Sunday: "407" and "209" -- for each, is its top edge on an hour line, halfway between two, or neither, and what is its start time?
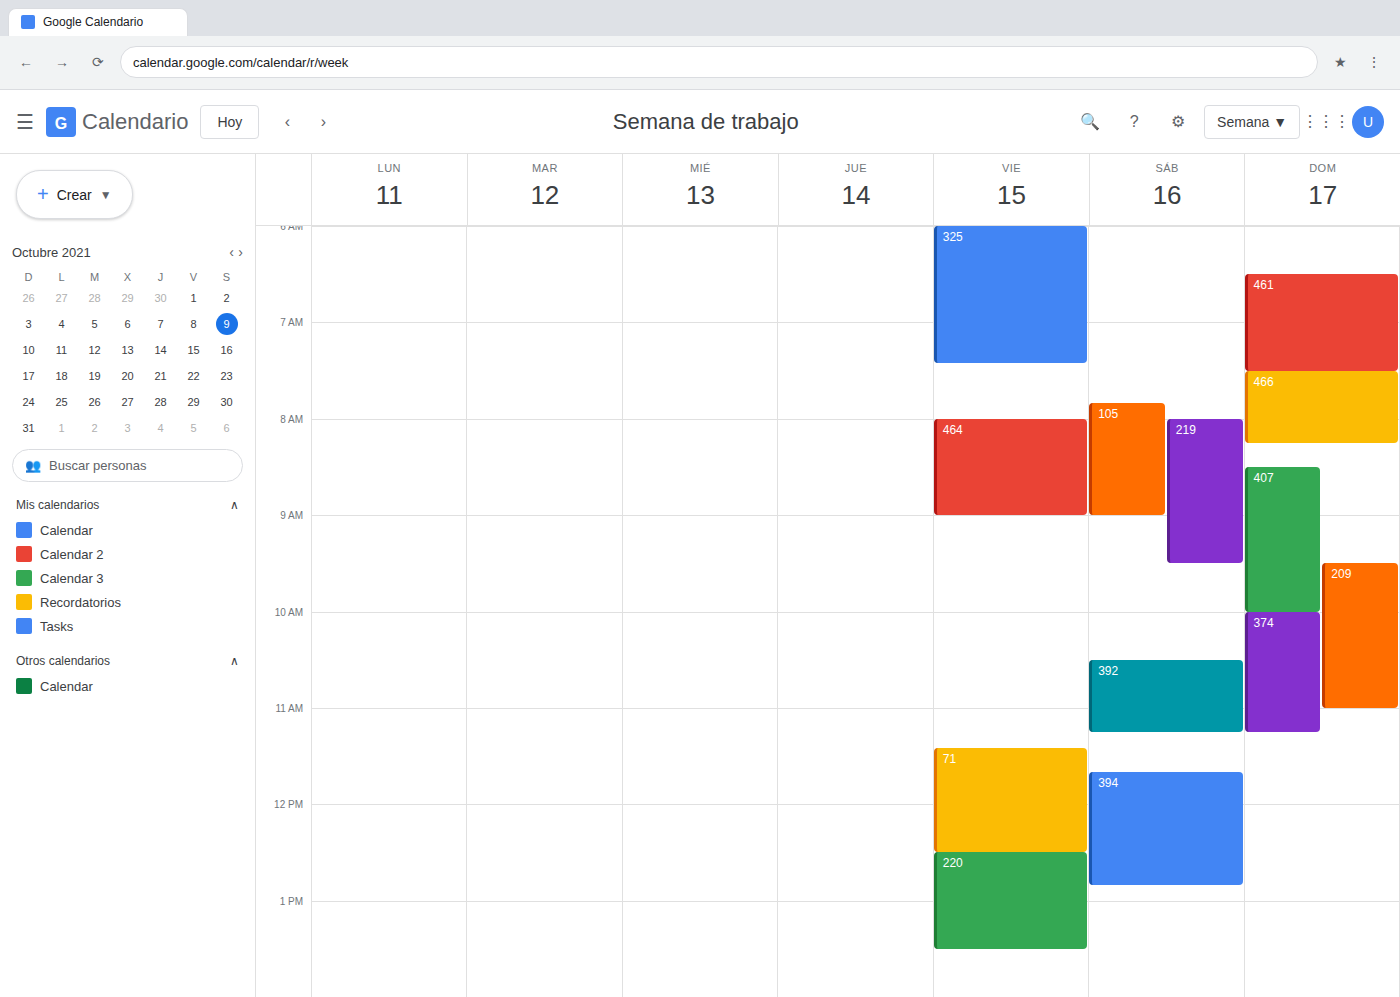
"407": 8:30 AM, halfway between the 8 AM and 9 AM lines. "209": 9:30 AM, halfway between the 9 AM and 10 AM lines.